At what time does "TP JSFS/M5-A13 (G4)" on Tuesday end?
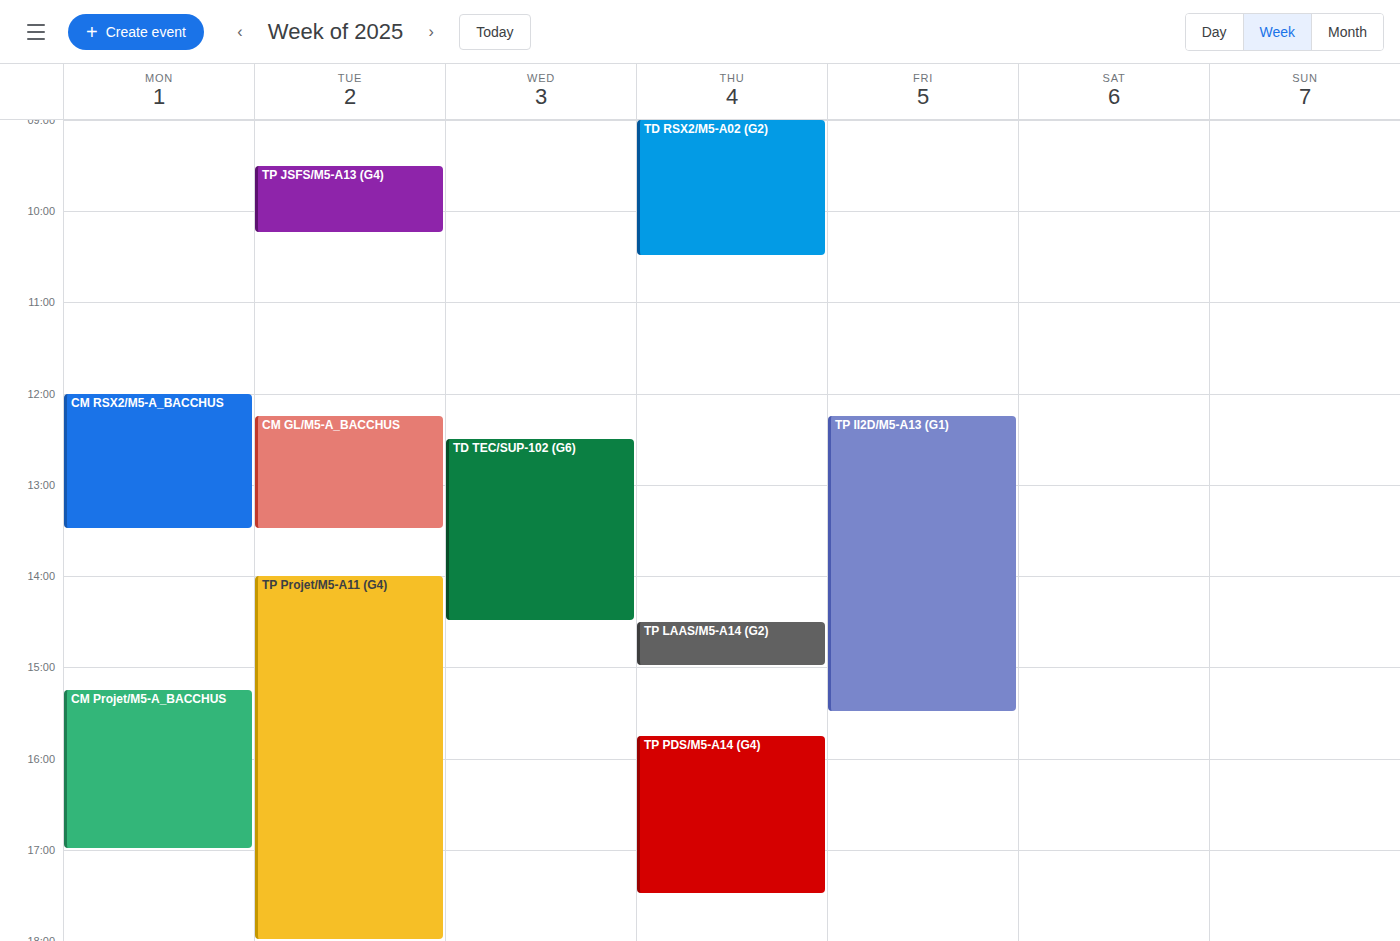
10:15 AM